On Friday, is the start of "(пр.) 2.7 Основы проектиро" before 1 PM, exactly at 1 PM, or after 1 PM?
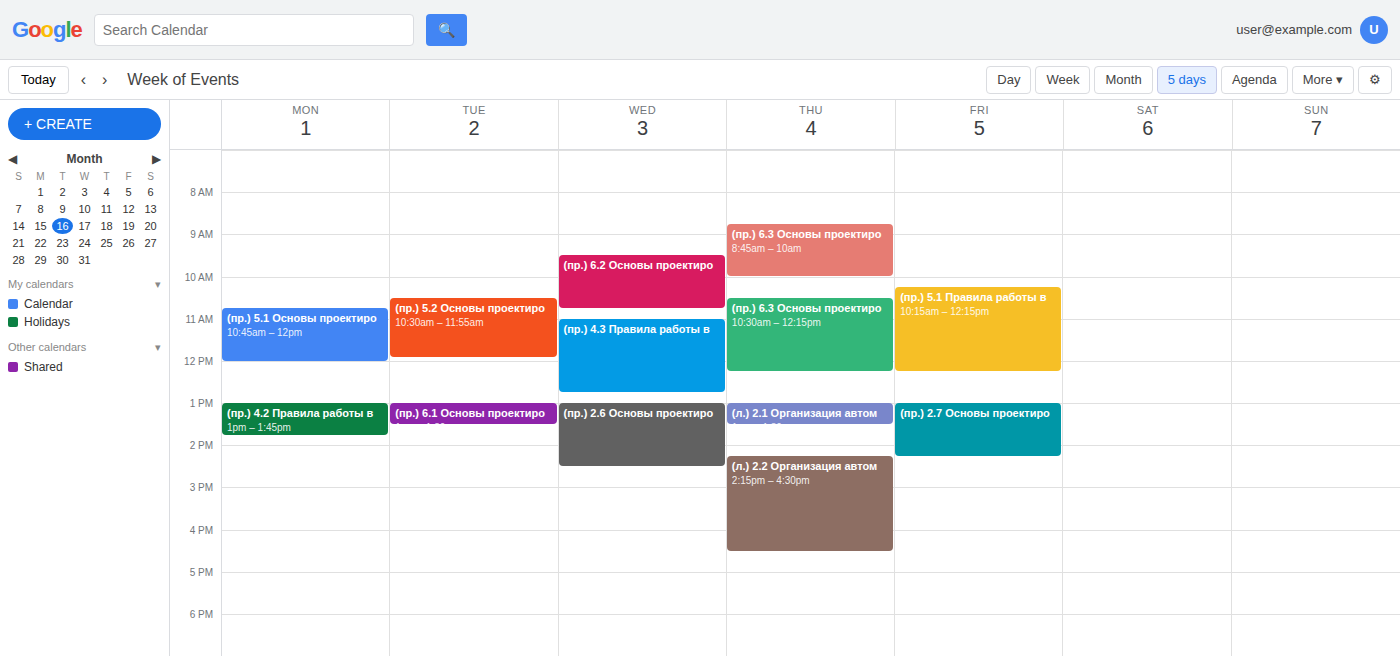
1:00 PM -- exactly at 1 PM, on the 1 PM line.